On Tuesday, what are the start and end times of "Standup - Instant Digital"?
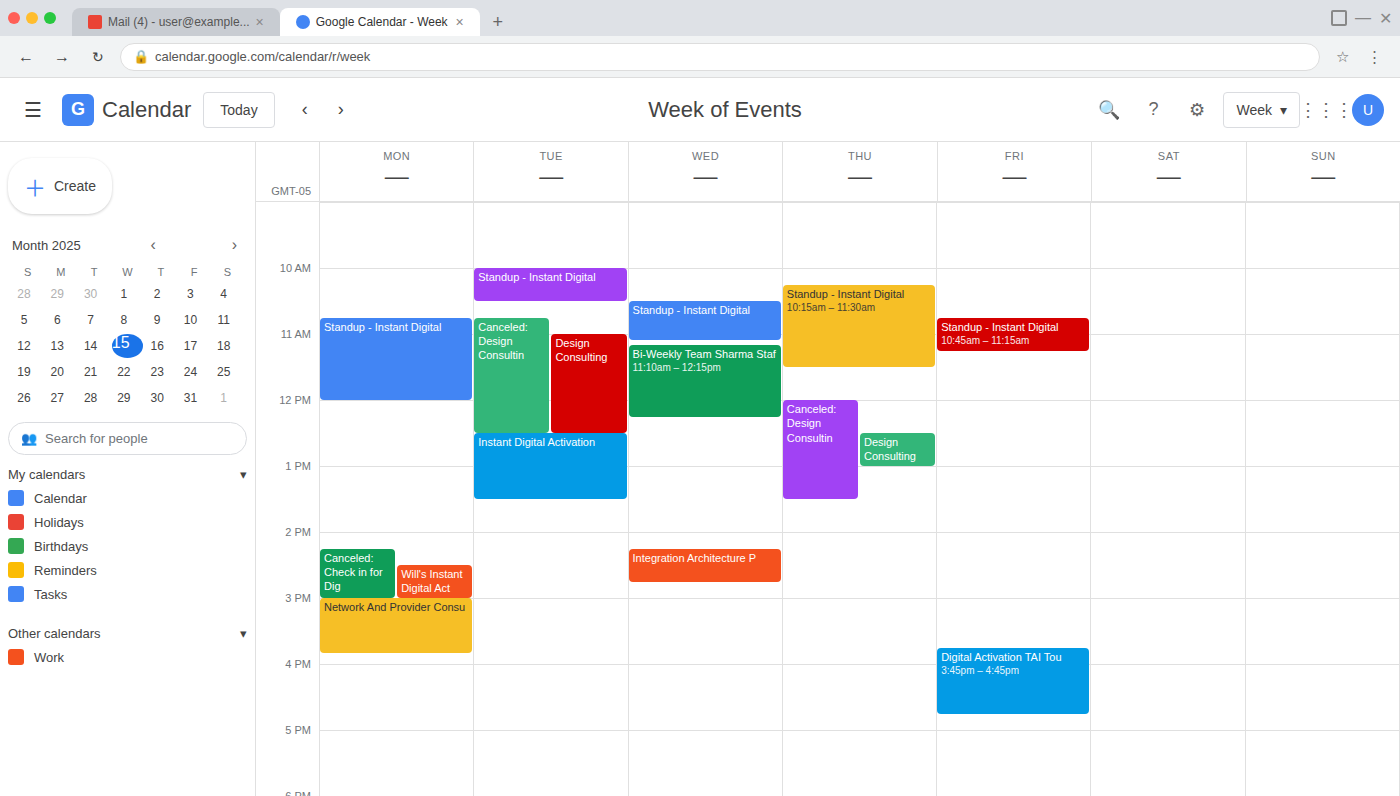
10:00 AM to 10:30 AM